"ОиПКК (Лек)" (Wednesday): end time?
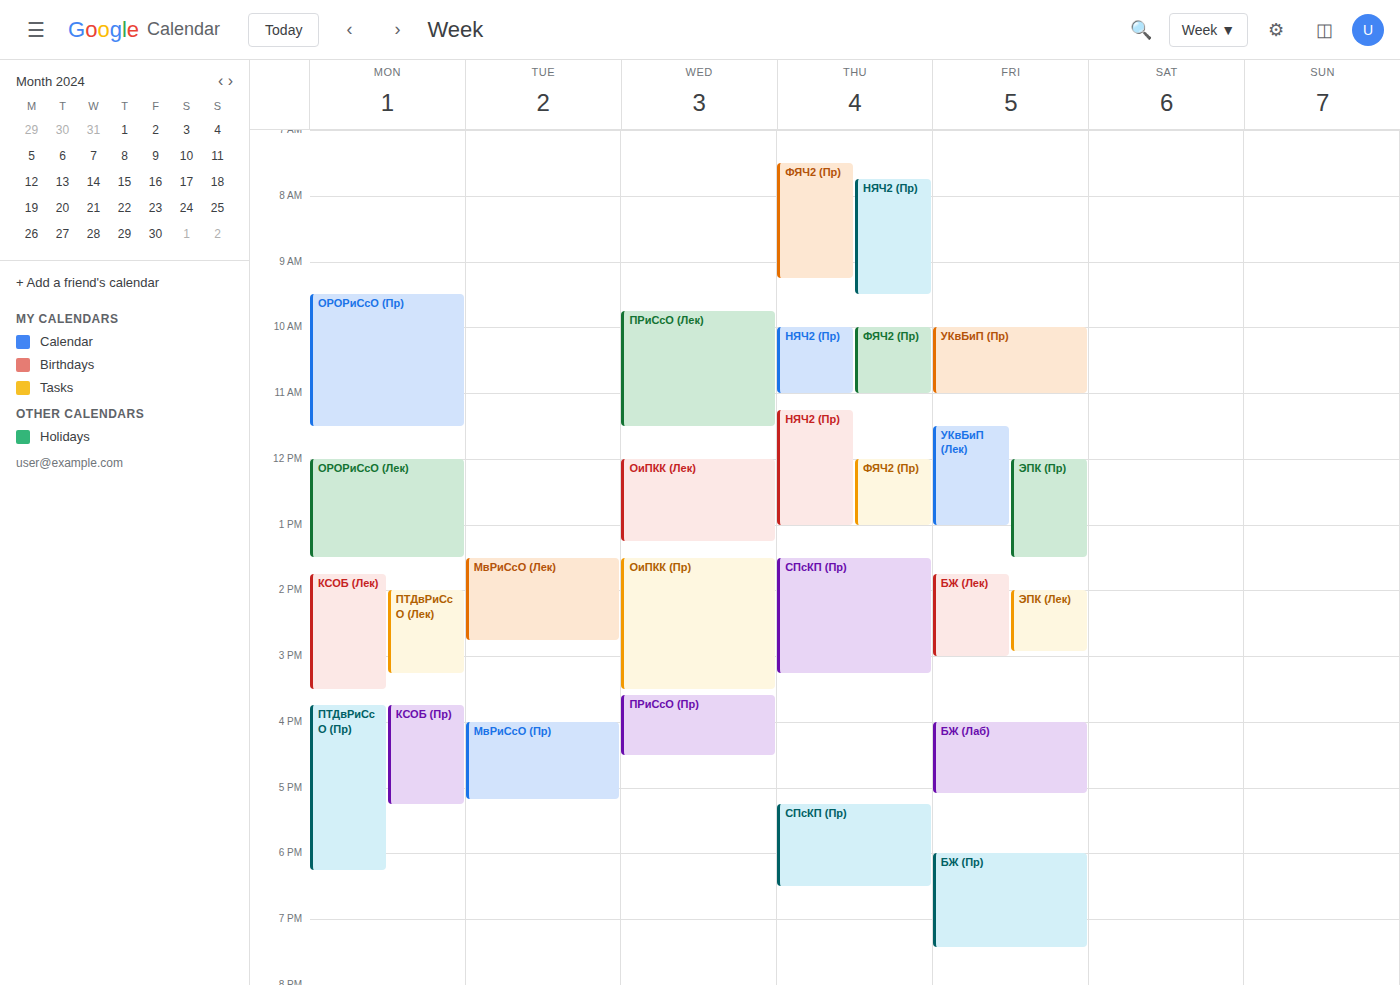
1:15 PM